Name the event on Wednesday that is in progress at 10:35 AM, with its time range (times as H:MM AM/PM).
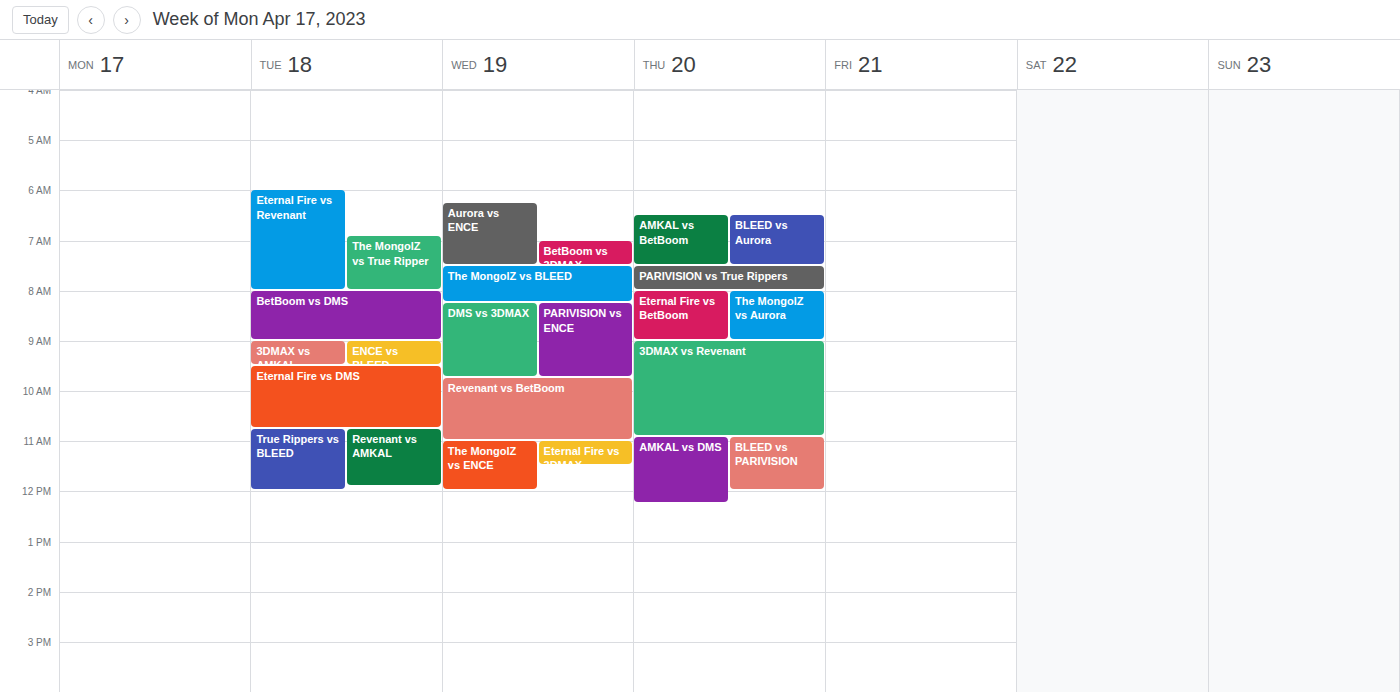
"Revenant vs BetBoom", 9:45 AM to 11:00 AM